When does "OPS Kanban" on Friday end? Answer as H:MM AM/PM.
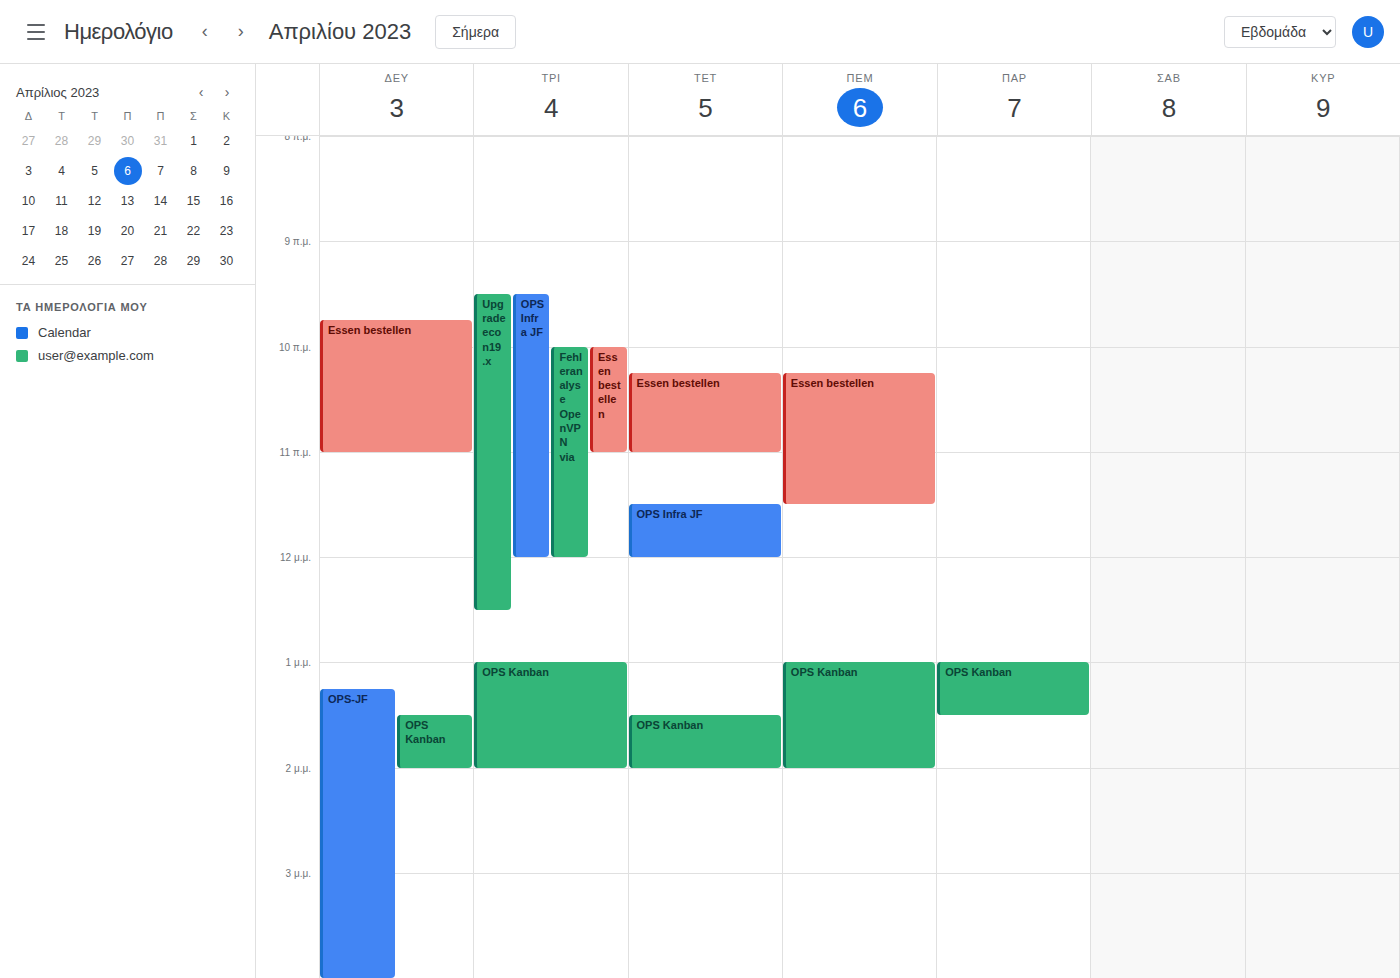
1:30 PM